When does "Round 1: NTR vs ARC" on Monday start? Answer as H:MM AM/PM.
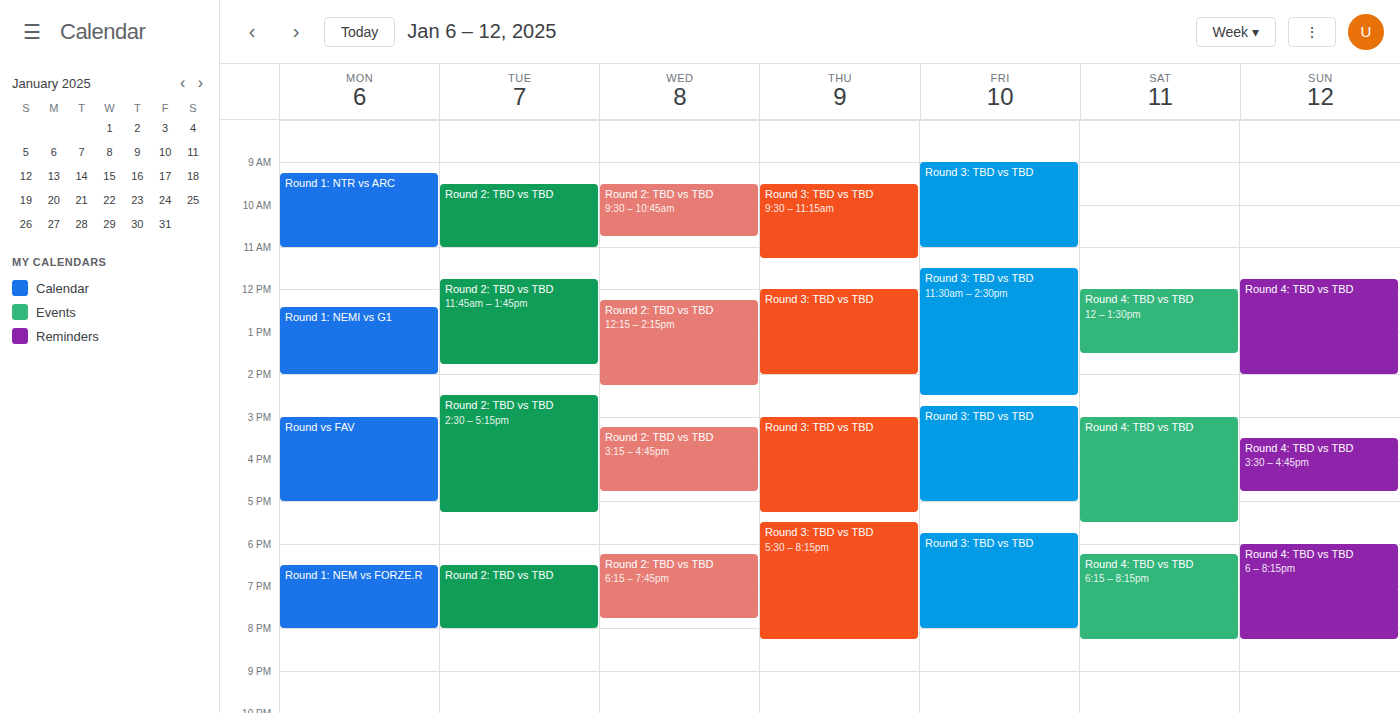
9:15 AM